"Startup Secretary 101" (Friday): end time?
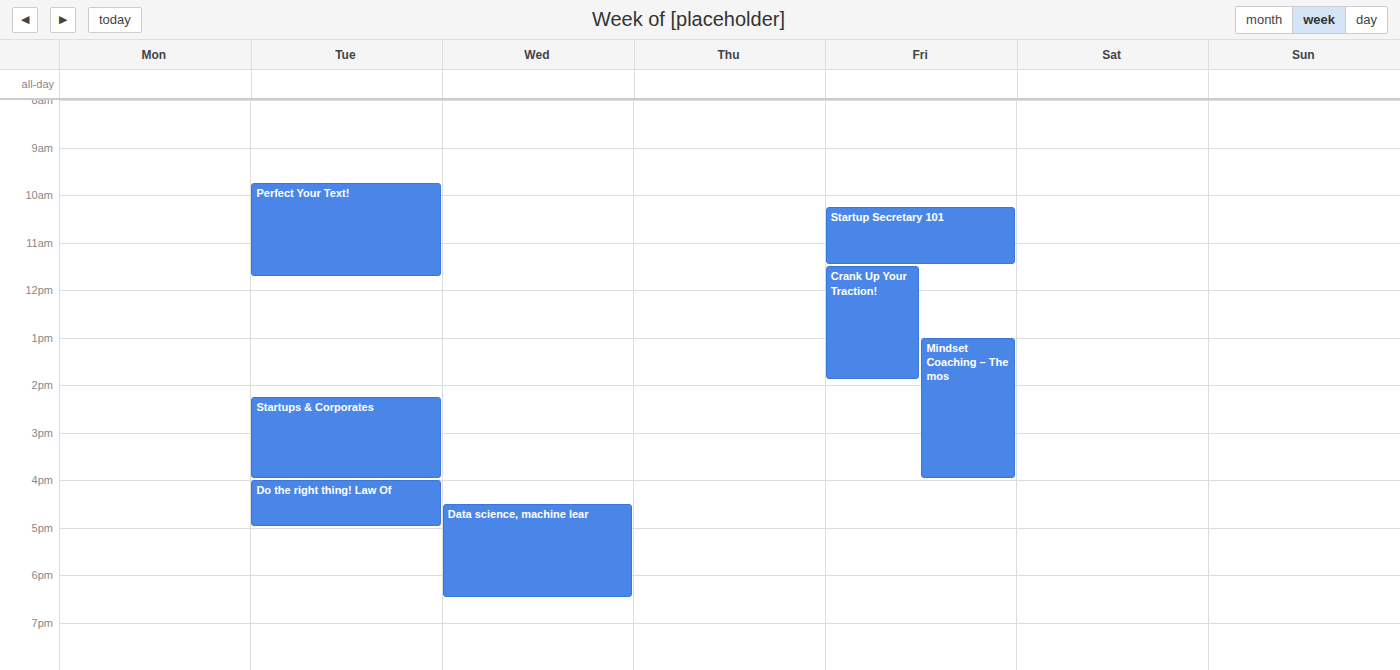
11:30